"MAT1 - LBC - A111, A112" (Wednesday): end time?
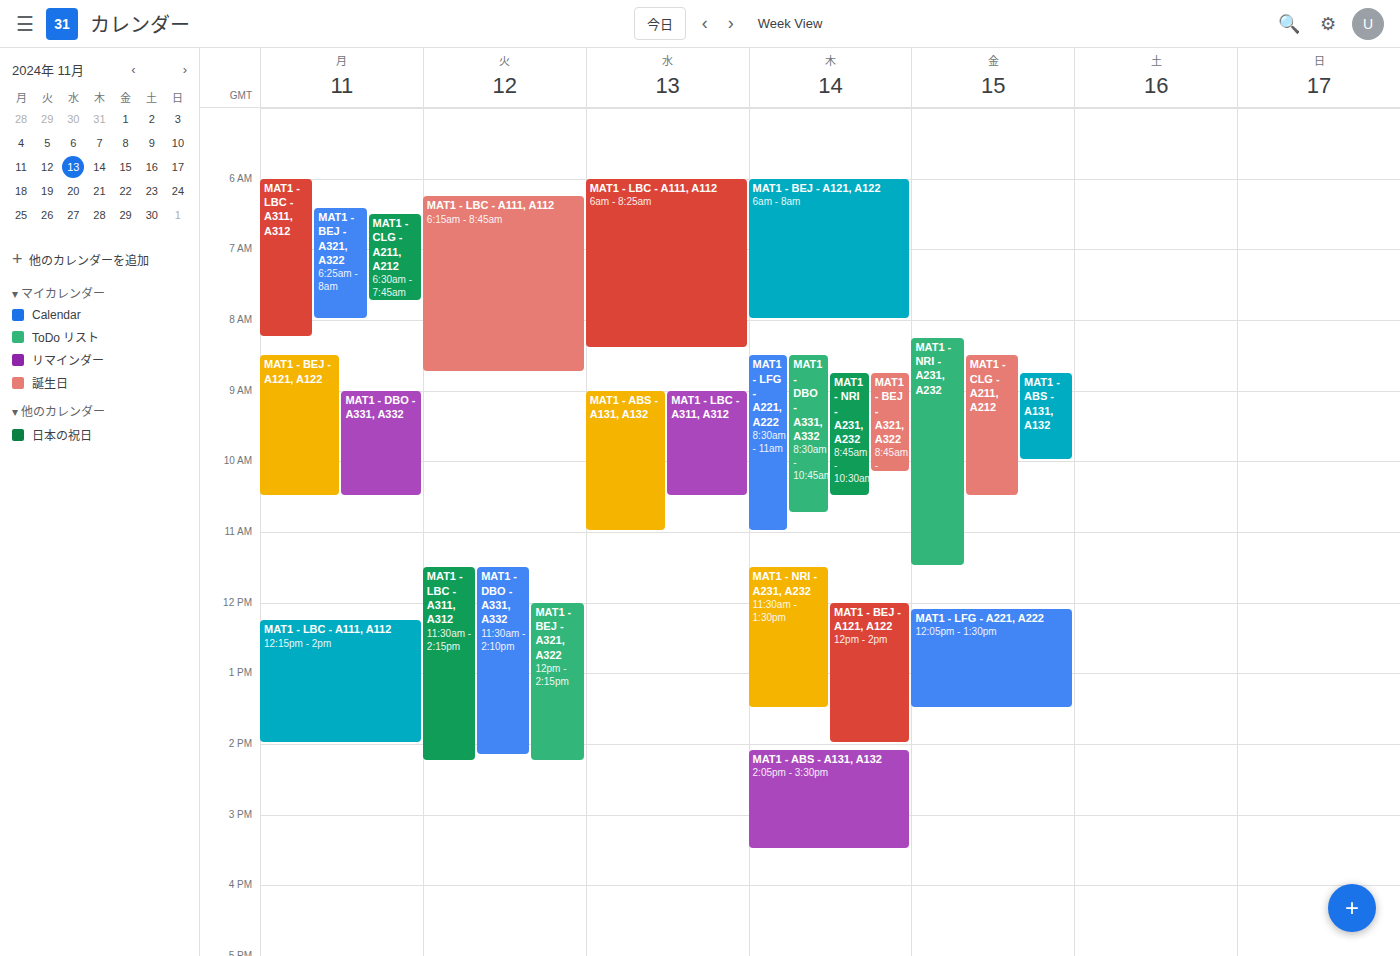
8:25 AM